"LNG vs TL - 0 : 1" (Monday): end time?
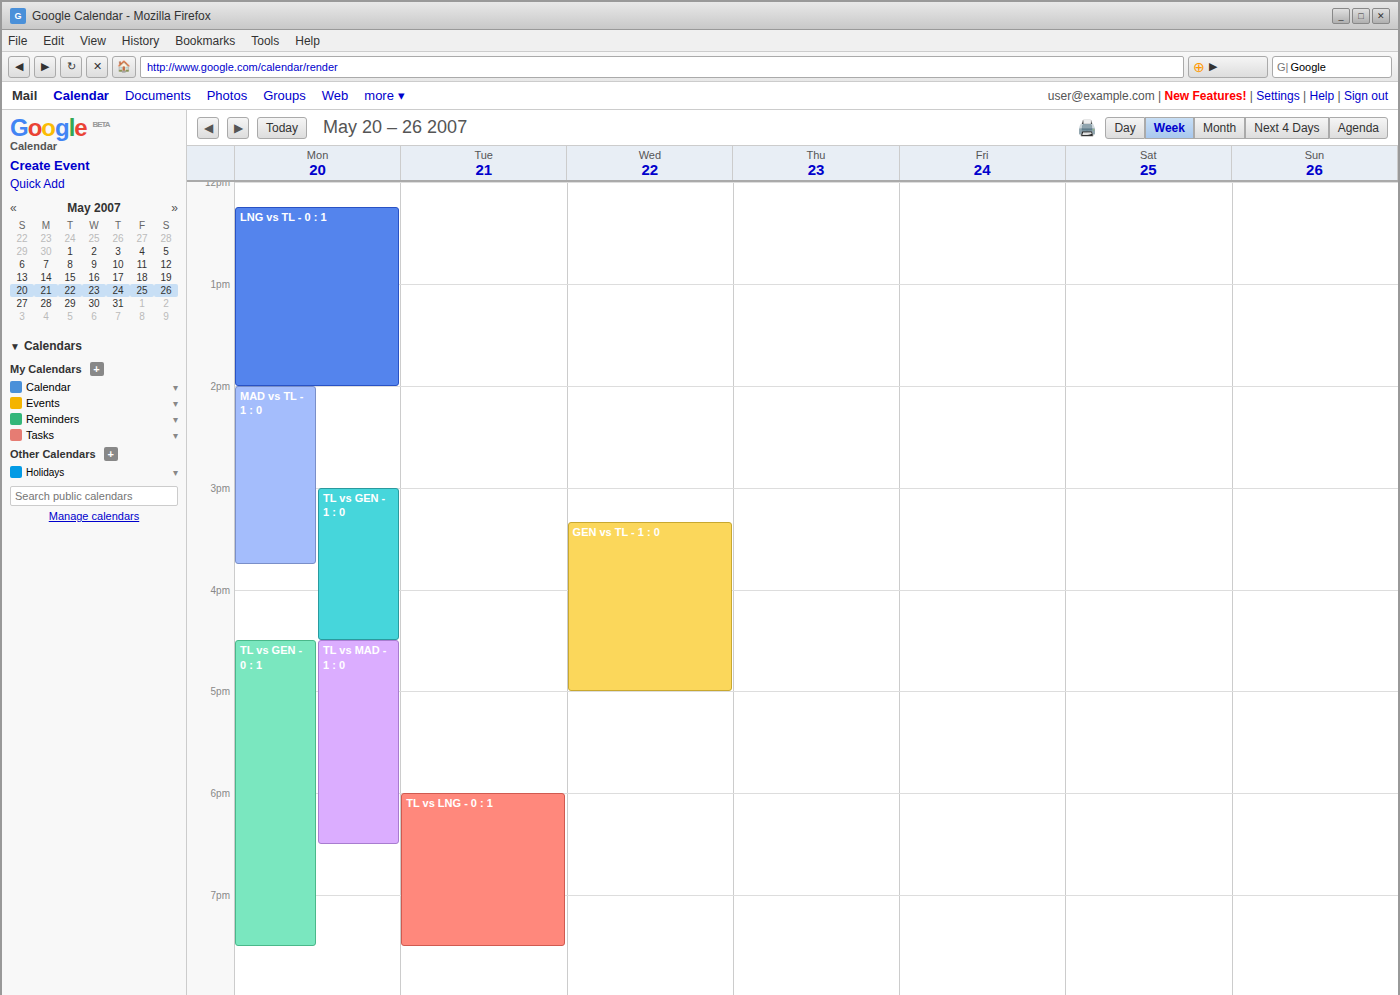
2:00 PM